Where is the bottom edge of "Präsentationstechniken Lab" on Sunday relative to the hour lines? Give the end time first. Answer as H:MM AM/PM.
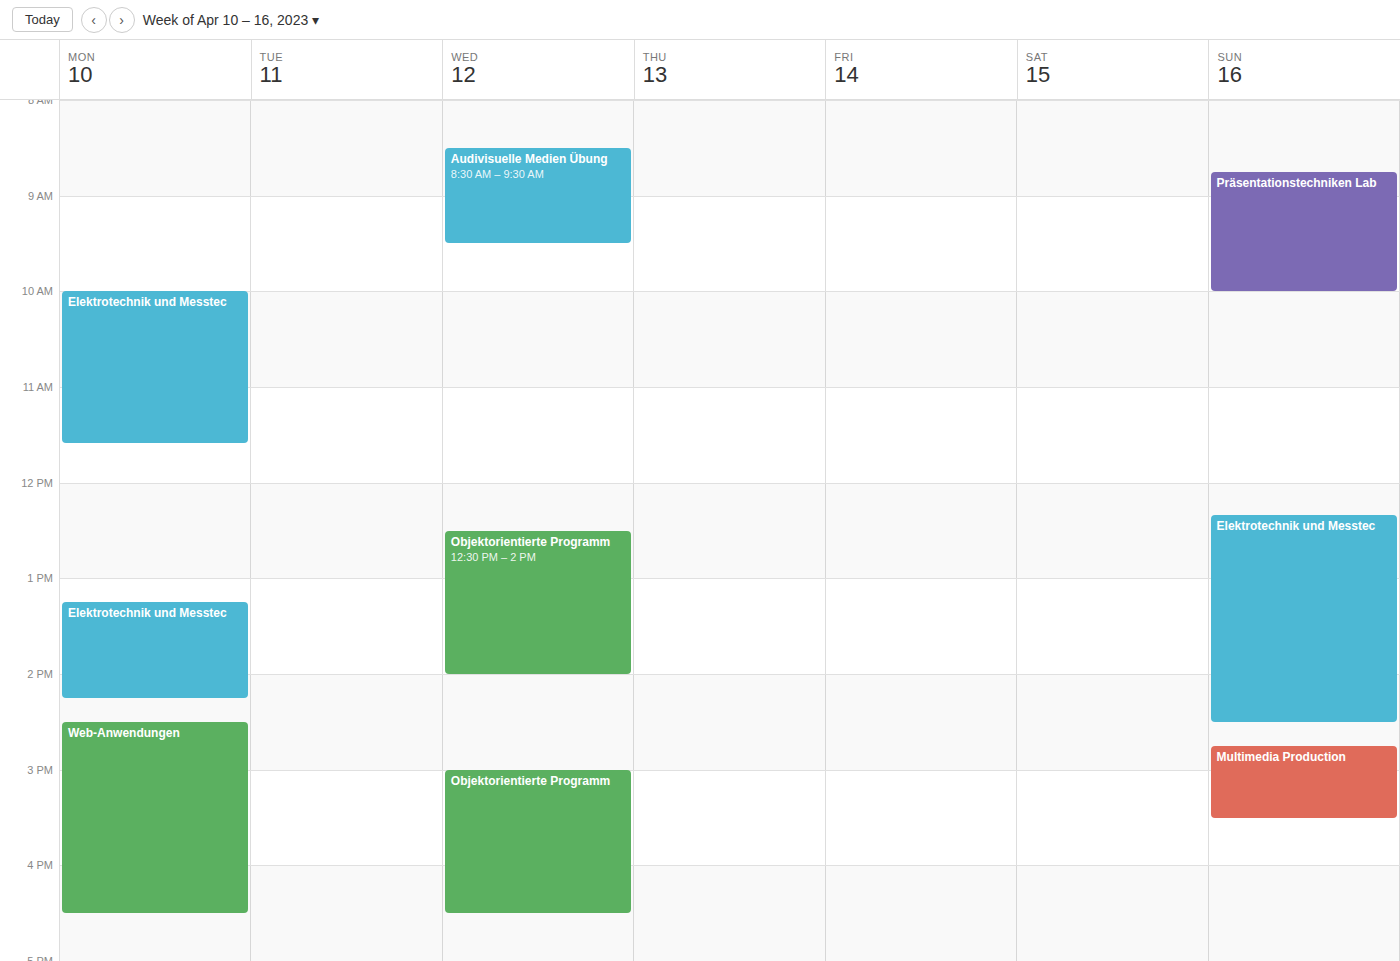
10:00 AM -- exactly on the 10 AM line.